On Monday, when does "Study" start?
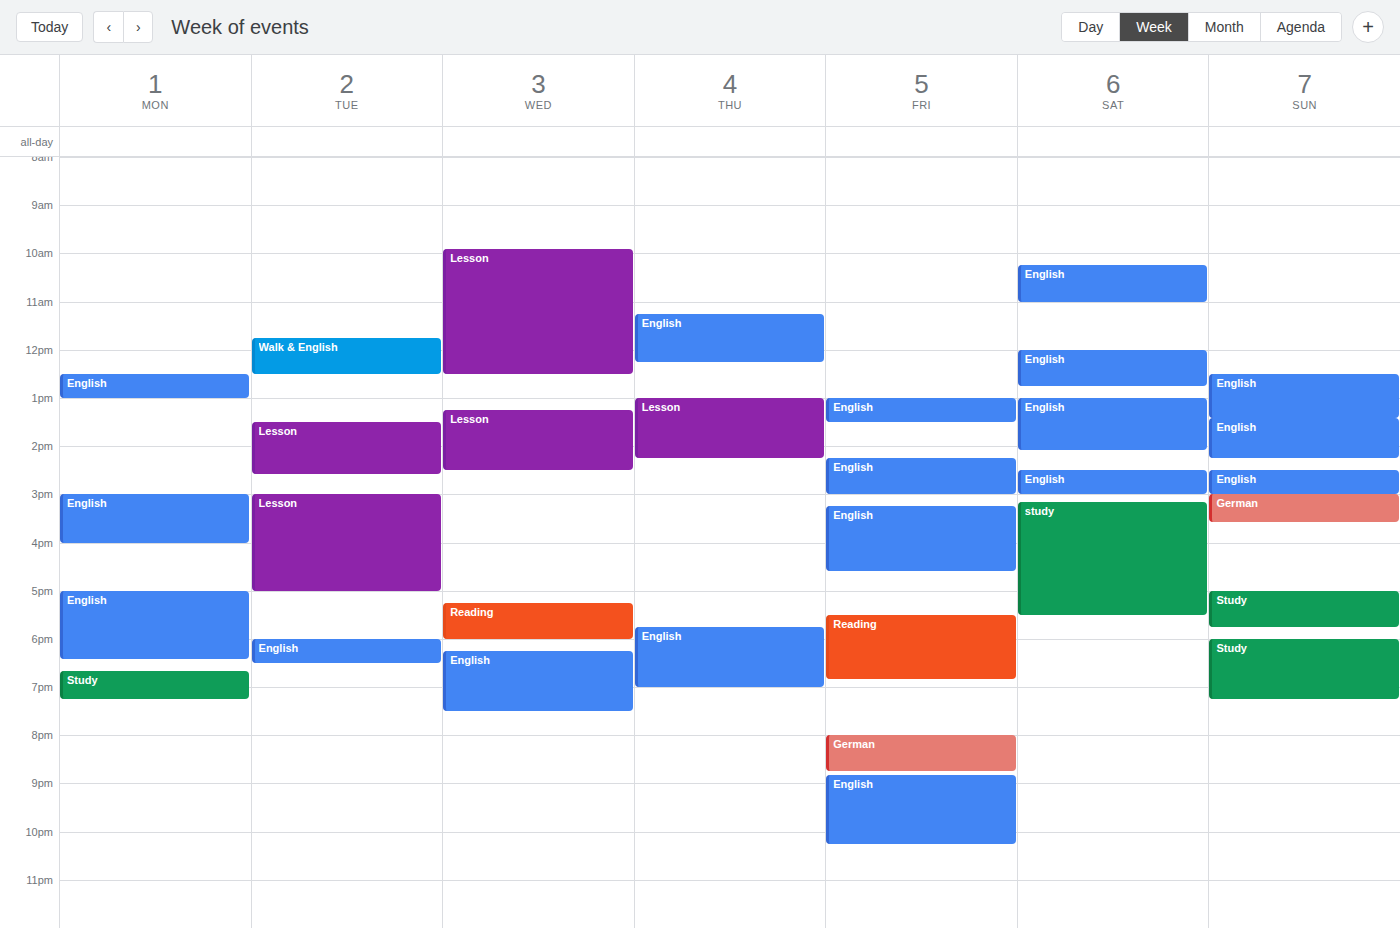
6:40 PM